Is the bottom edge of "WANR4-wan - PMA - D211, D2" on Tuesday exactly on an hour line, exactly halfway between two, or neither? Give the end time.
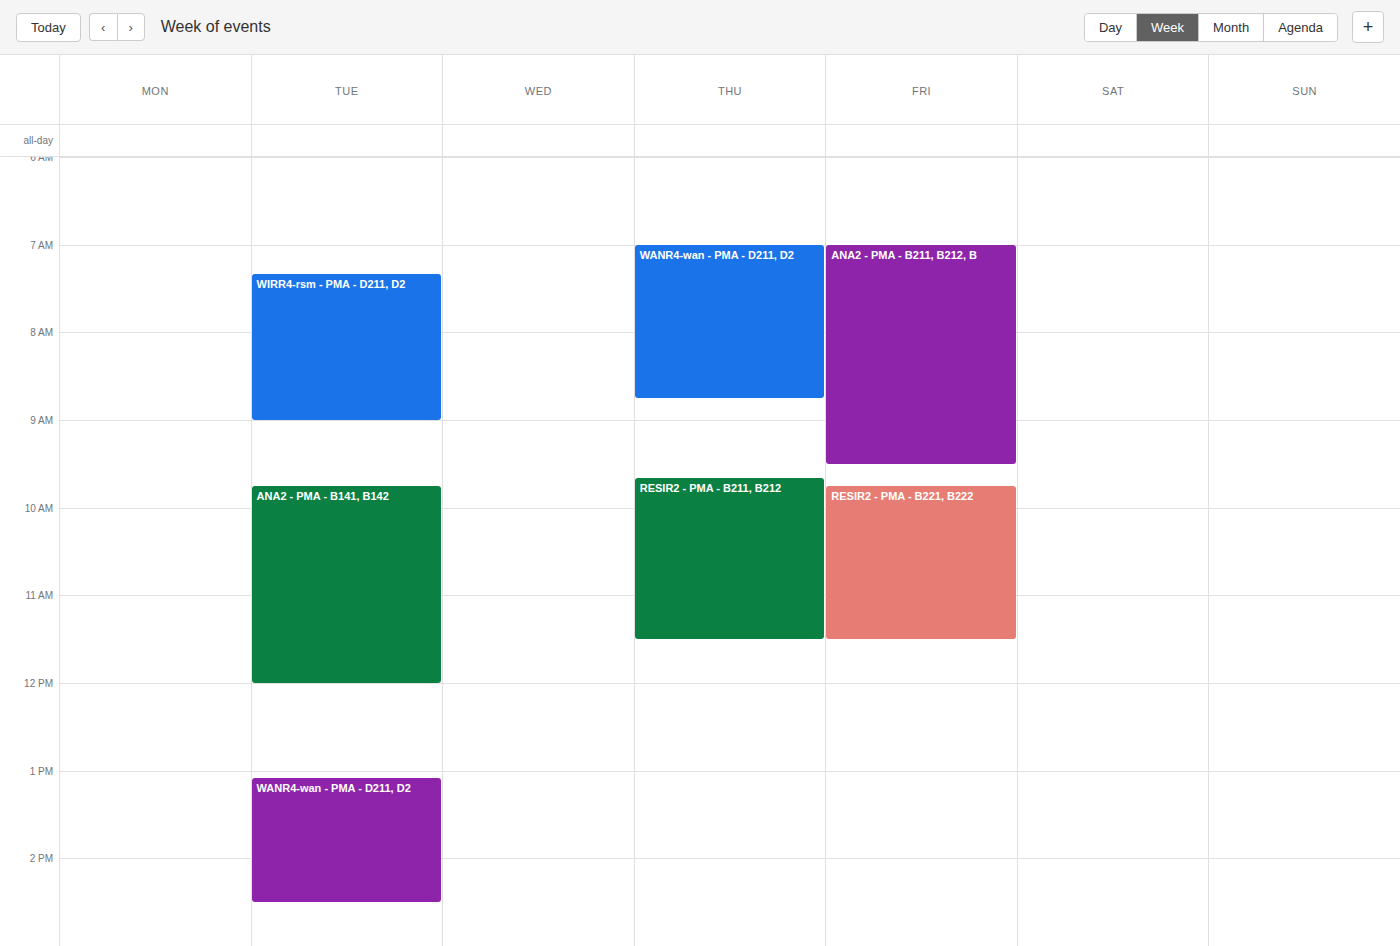
2:30 PM -- halfway between the 2 PM and 3 PM lines.